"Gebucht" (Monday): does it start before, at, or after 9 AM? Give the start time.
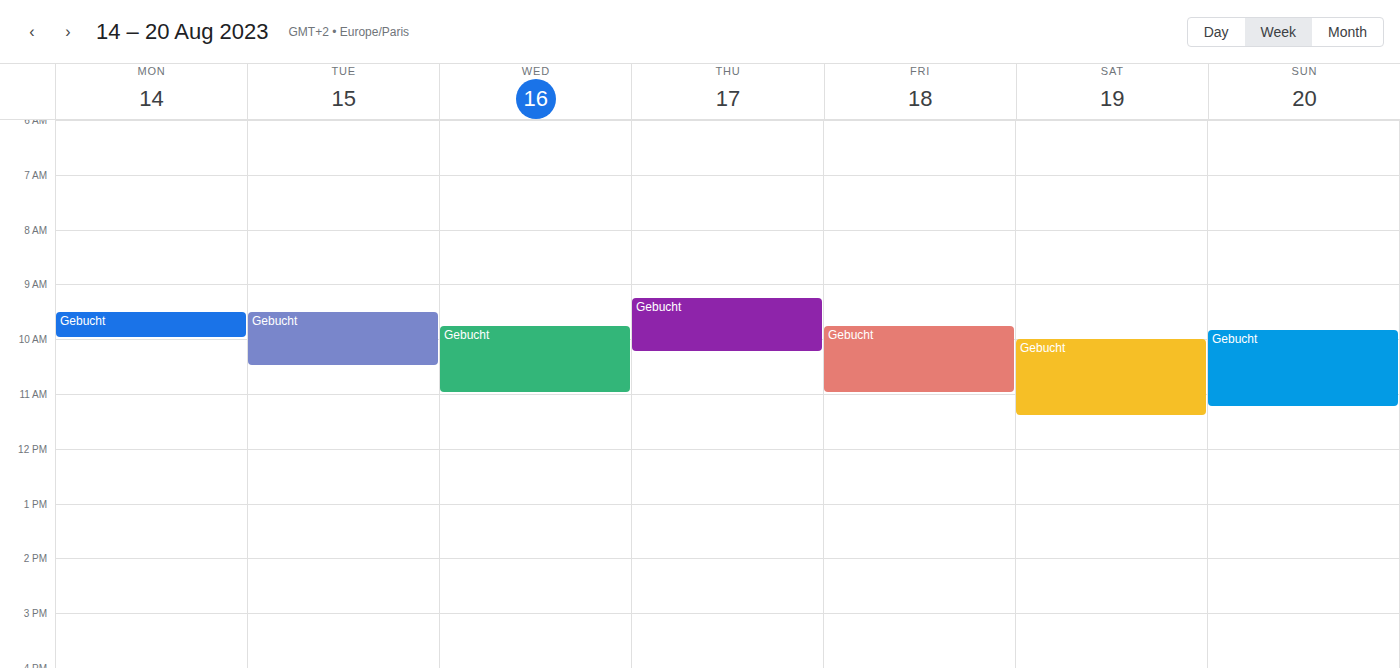
9:30 AM -- after 9 AM, 30 minutes below the 9 AM line.